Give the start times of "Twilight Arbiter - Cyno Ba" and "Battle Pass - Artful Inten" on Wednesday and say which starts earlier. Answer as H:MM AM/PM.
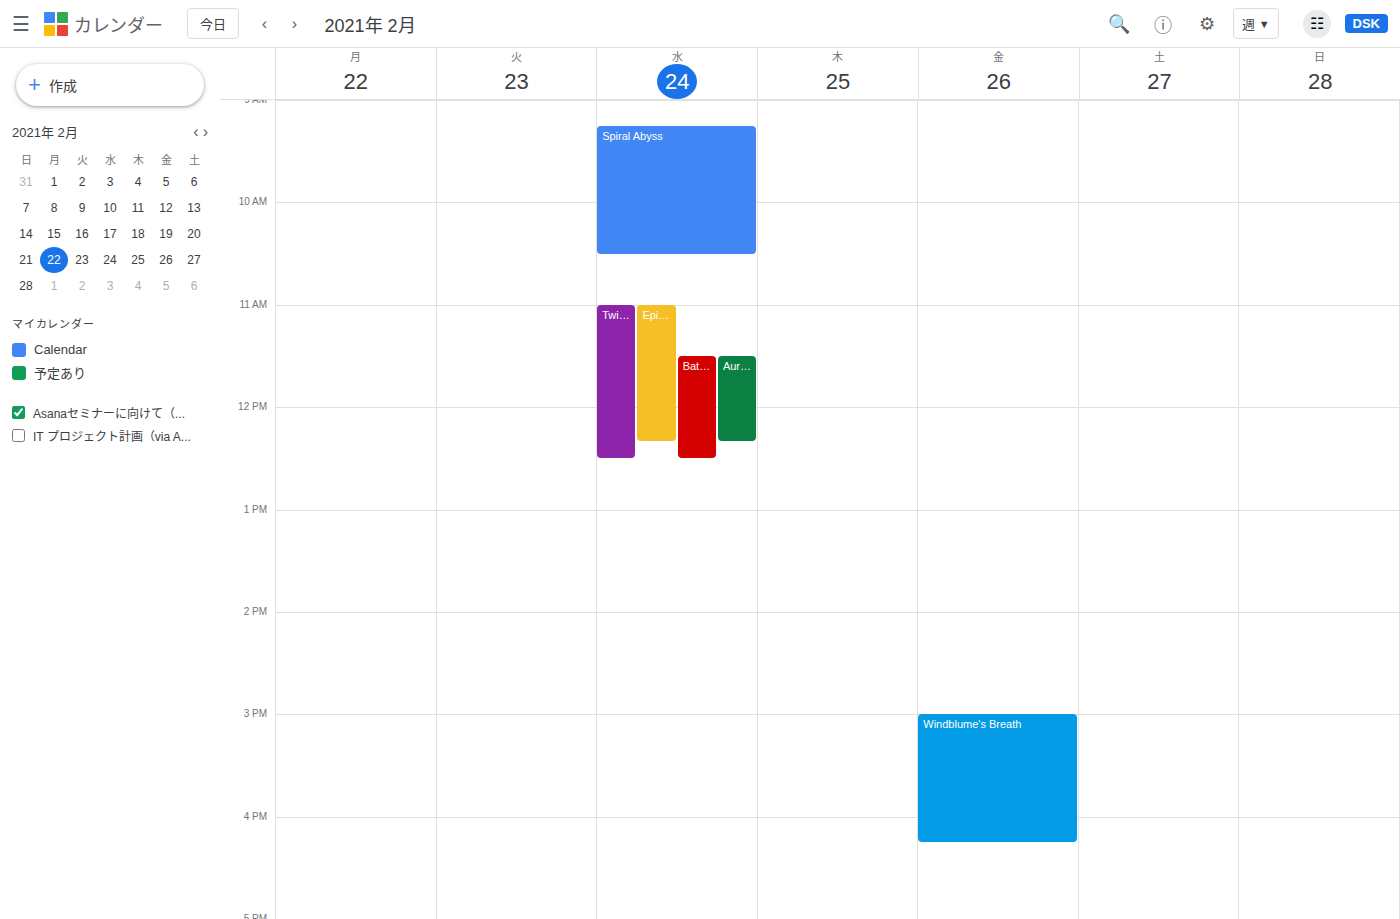
"Twilight Arbiter - Cyno Ba" 11:00 AM; "Battle Pass - Artful Inten" 11:30 AM.